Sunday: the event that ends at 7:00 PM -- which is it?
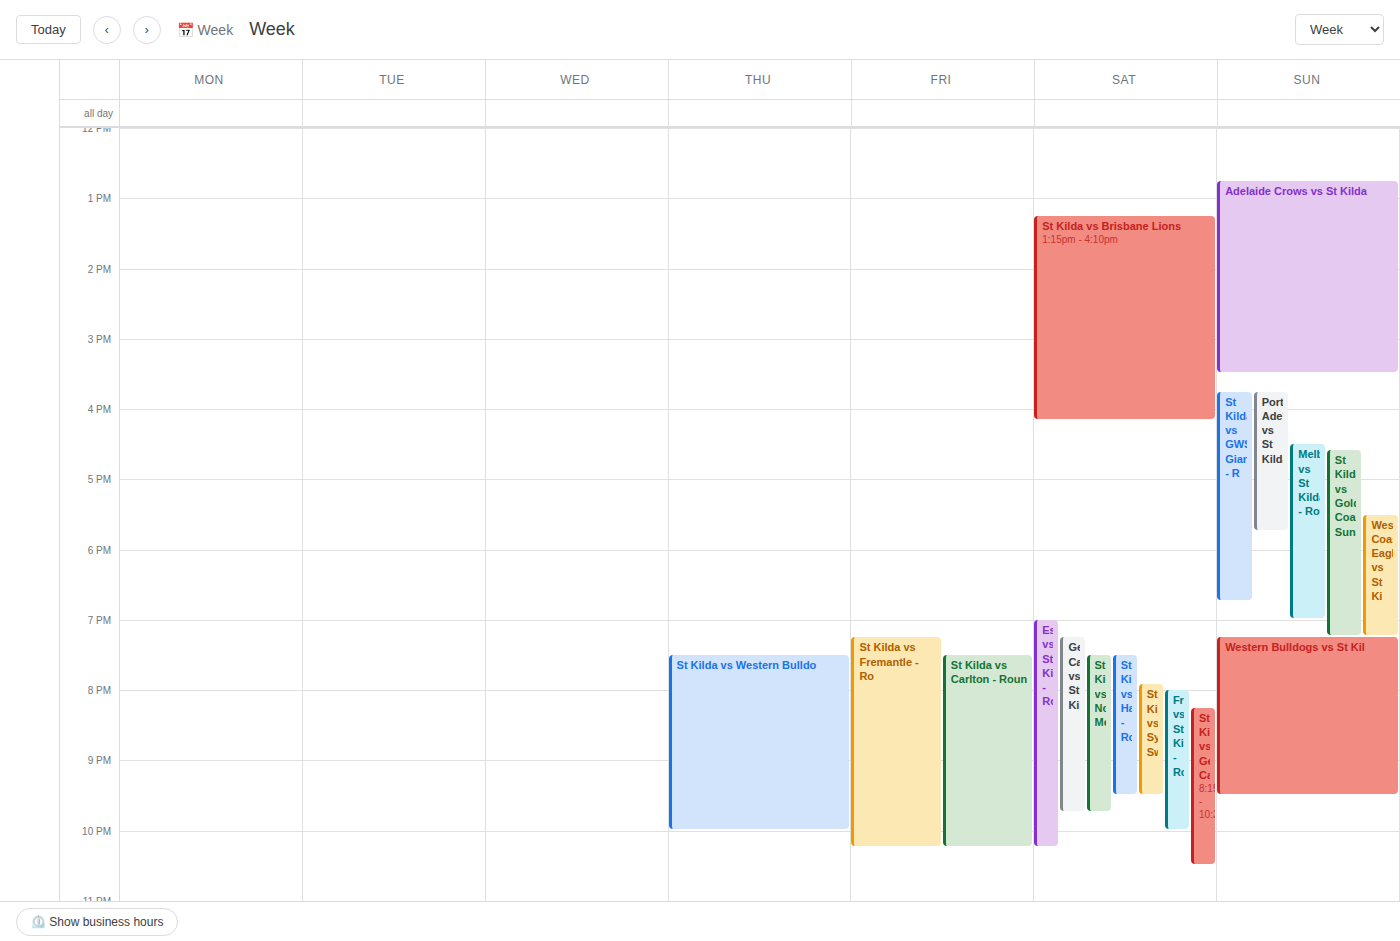
"Melbourne vs St Kilda - Ro"